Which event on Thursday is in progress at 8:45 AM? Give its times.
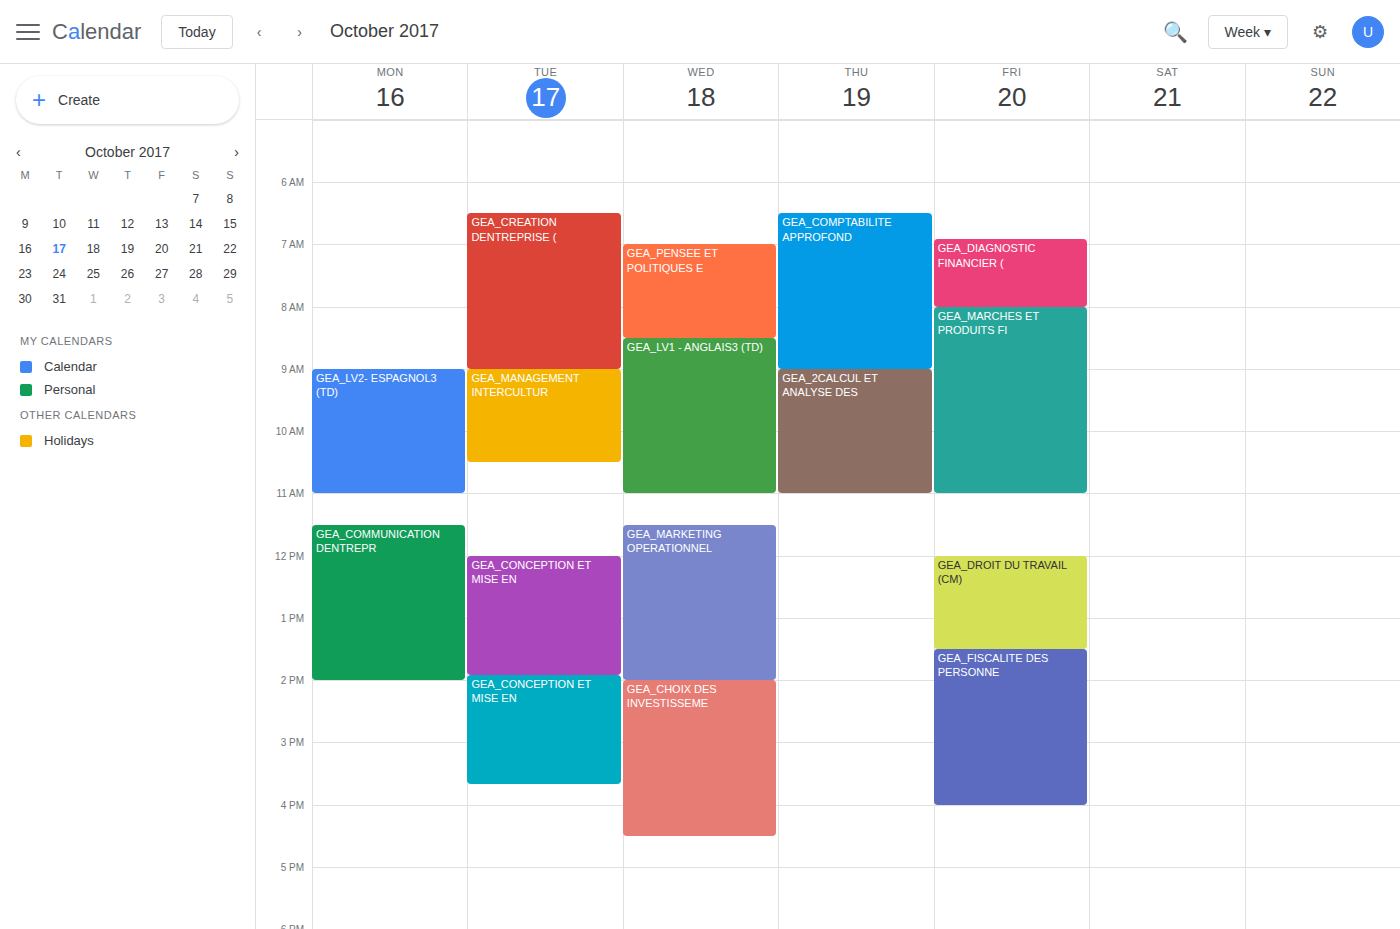
"GEA_COMPTABILITE APPROFOND", 6:30 AM to 9:00 AM